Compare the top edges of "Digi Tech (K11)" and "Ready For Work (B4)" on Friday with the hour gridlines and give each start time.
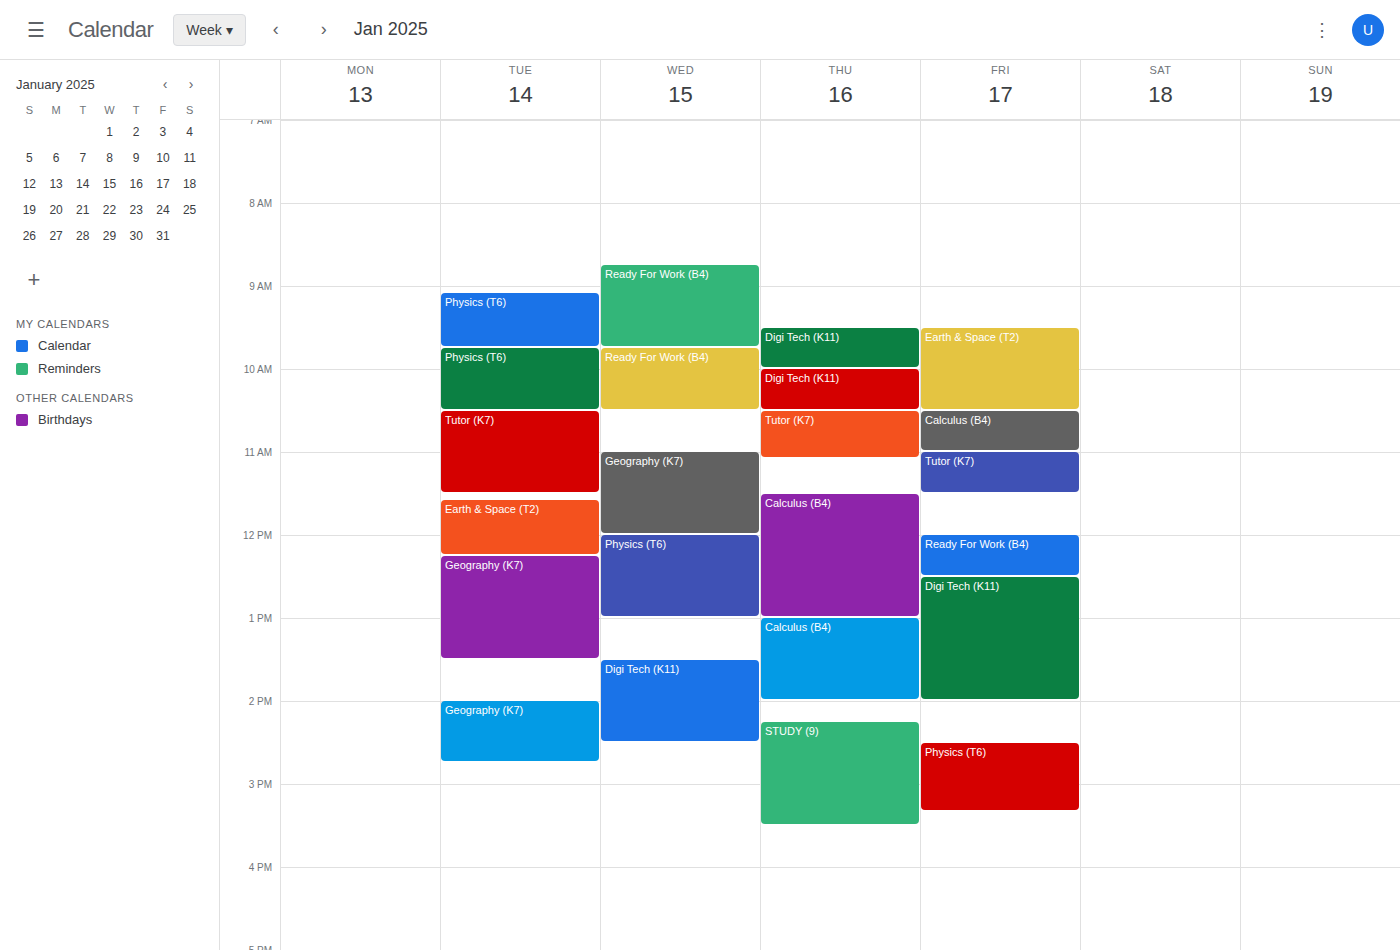
"Digi Tech (K11)": 12:30 PM, halfway between the 12 PM and 1 PM lines. "Ready For Work (B4)": 12:00 PM, exactly on the 12 PM line.